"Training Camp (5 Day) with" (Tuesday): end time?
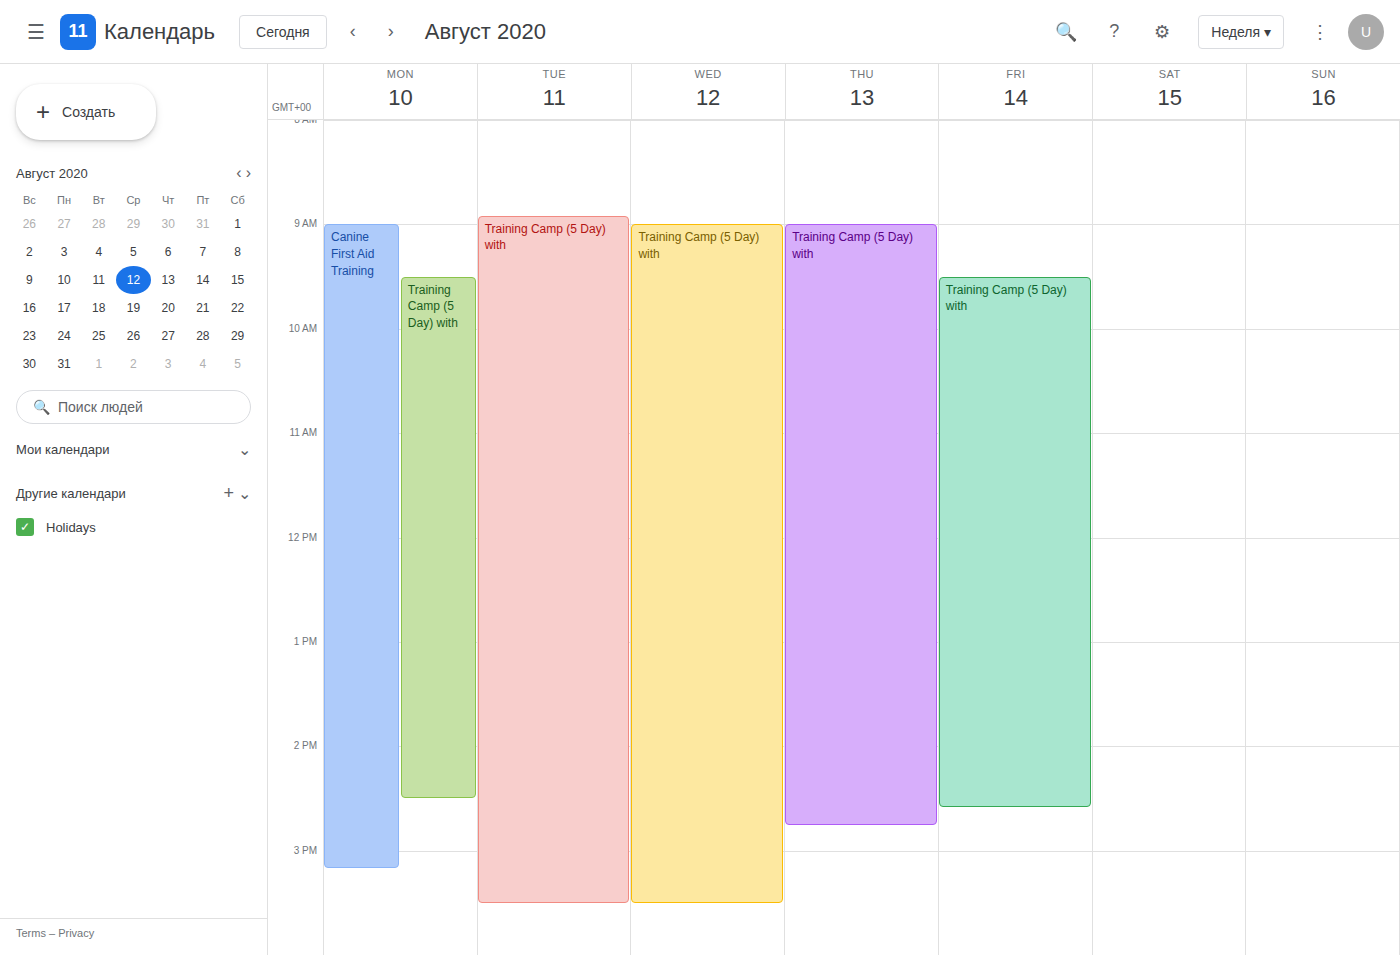
3:30 PM